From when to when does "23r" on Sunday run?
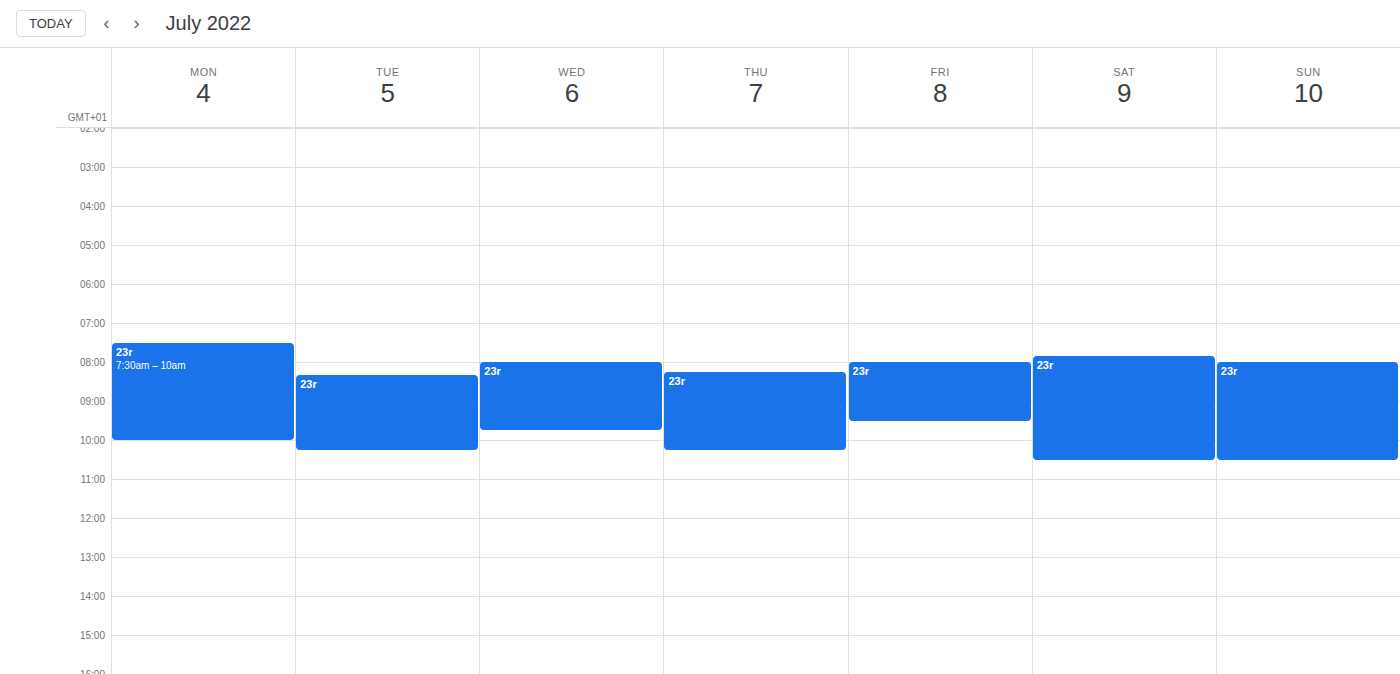
8:00 AM to 10:30 AM